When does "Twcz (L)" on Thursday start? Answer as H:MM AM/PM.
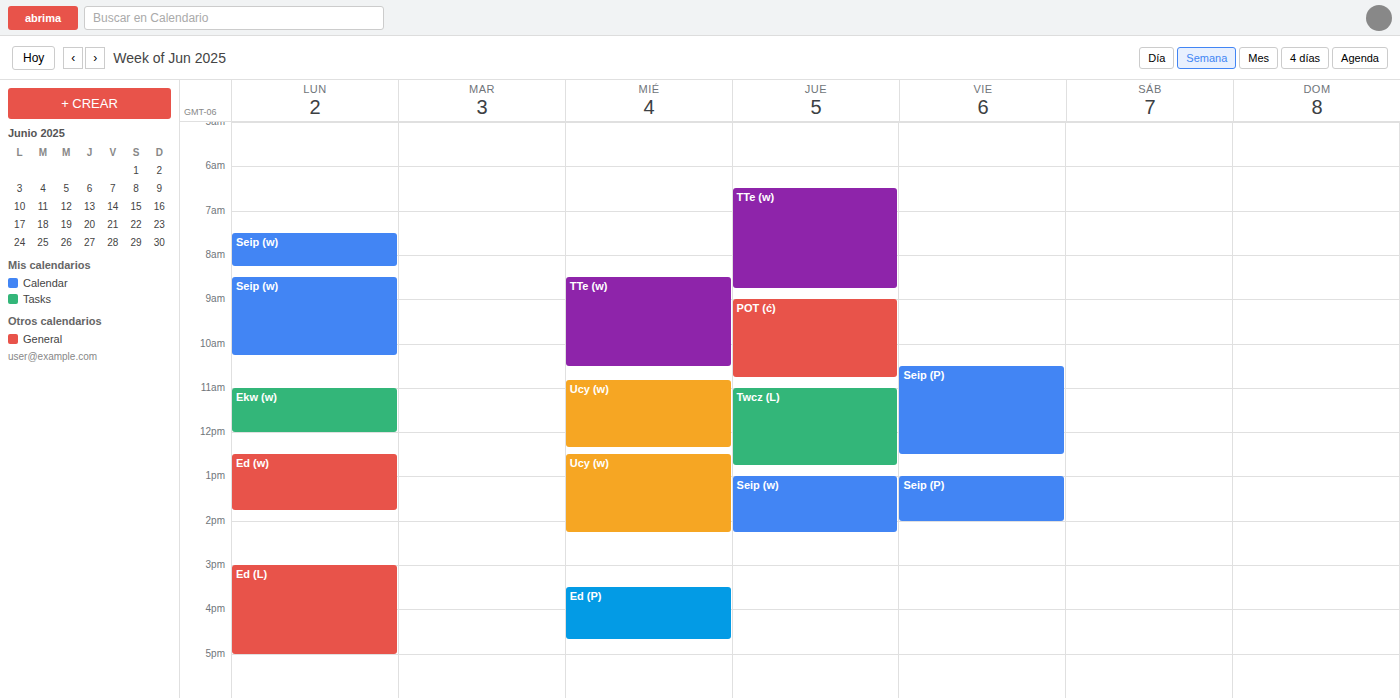
11:00 AM